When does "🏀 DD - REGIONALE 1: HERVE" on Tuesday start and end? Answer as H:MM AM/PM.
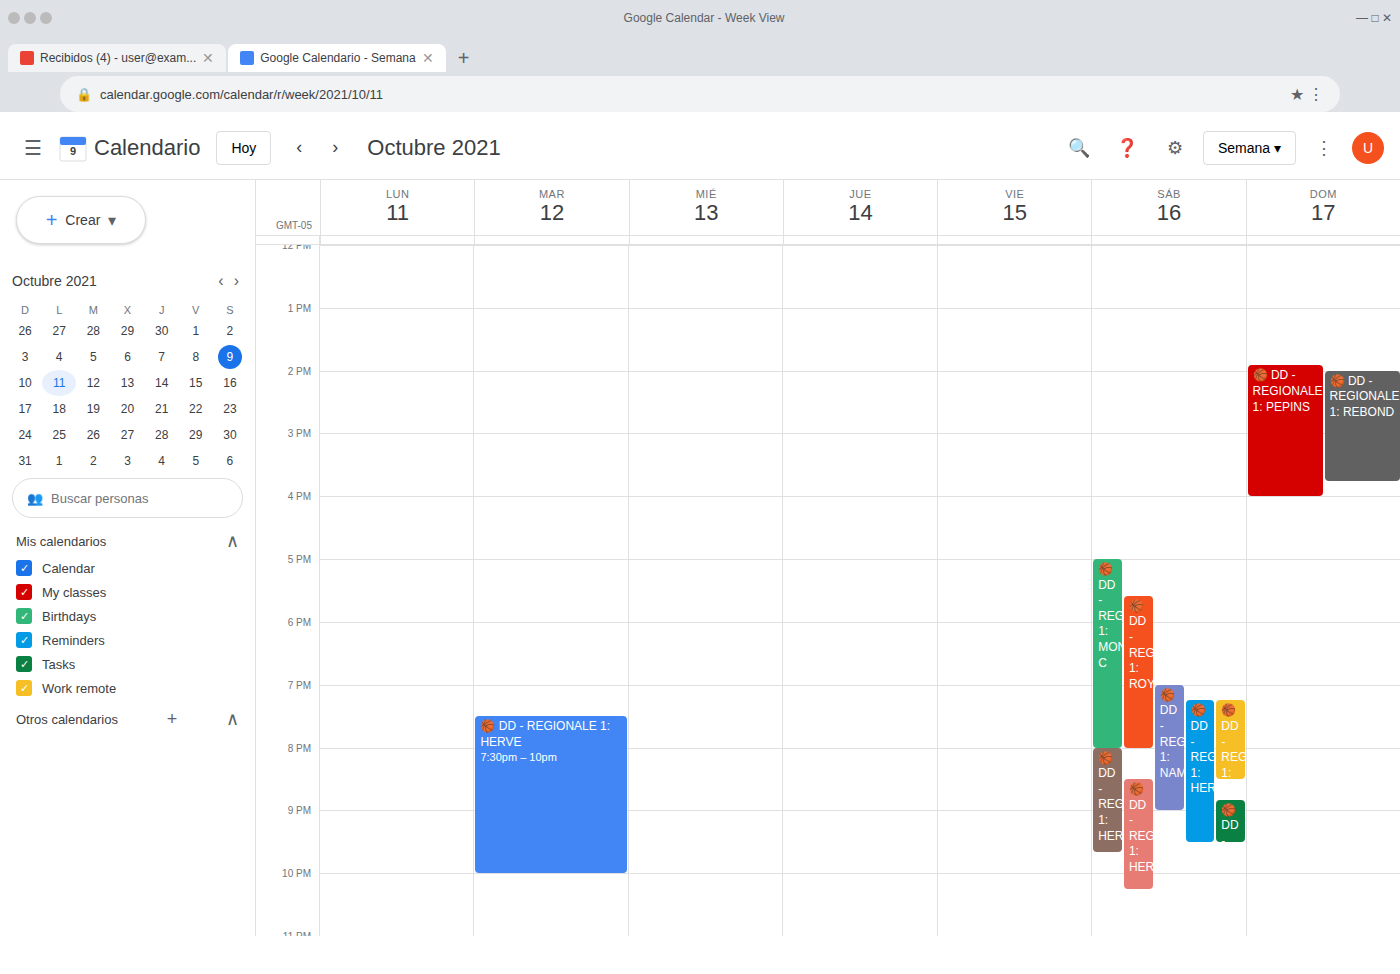
7:30 PM to 10:00 PM